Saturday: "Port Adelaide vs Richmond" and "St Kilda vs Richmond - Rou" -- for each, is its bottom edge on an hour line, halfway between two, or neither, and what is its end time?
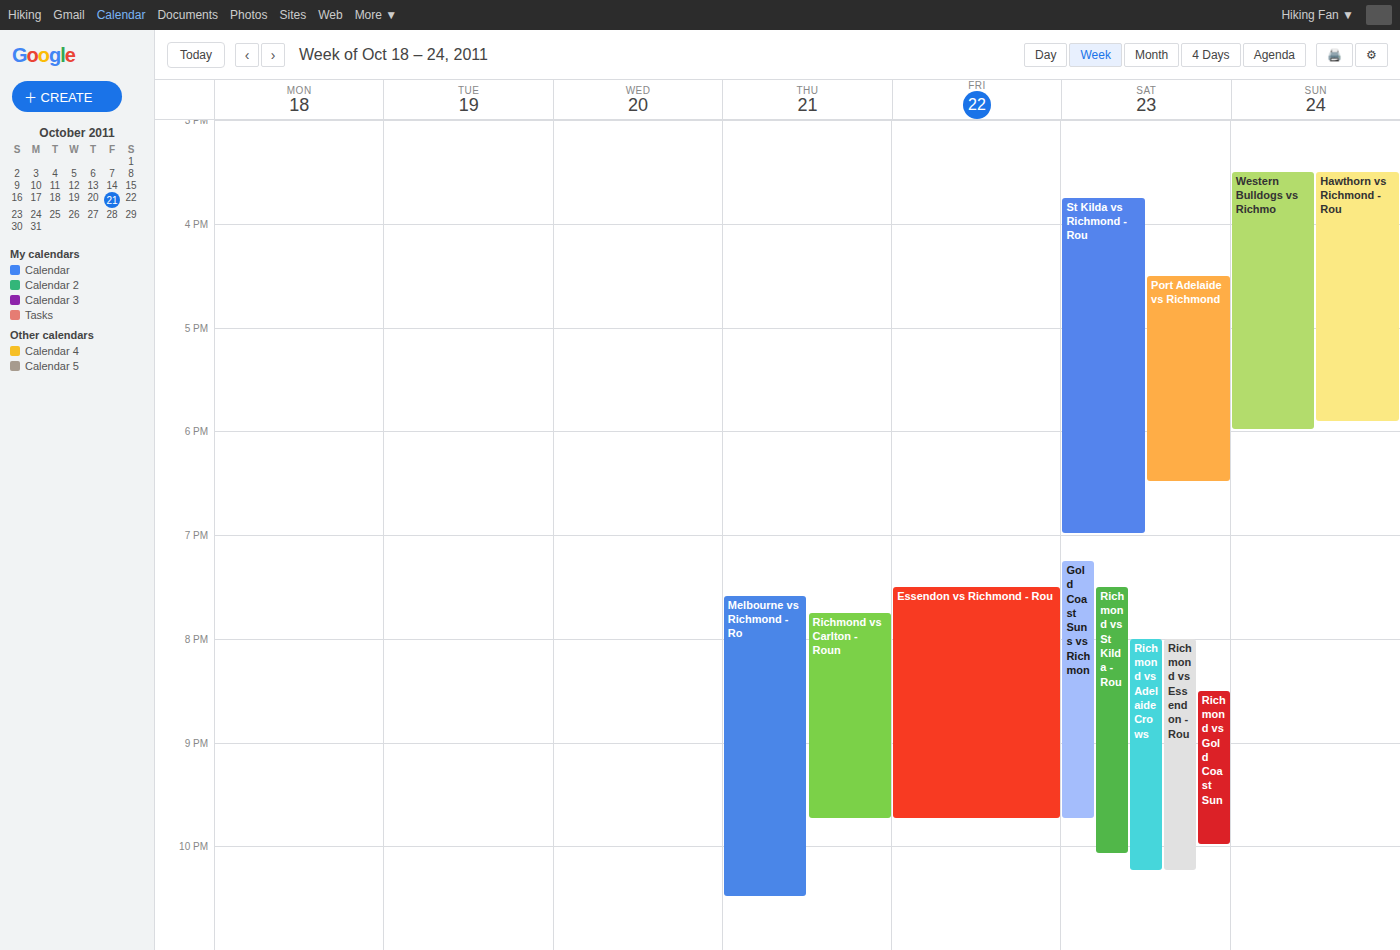
"Port Adelaide vs Richmond": 6:30 PM, halfway between the 6 PM and 7 PM lines. "St Kilda vs Richmond - Rou": 7:00 PM, exactly on the 7 PM line.